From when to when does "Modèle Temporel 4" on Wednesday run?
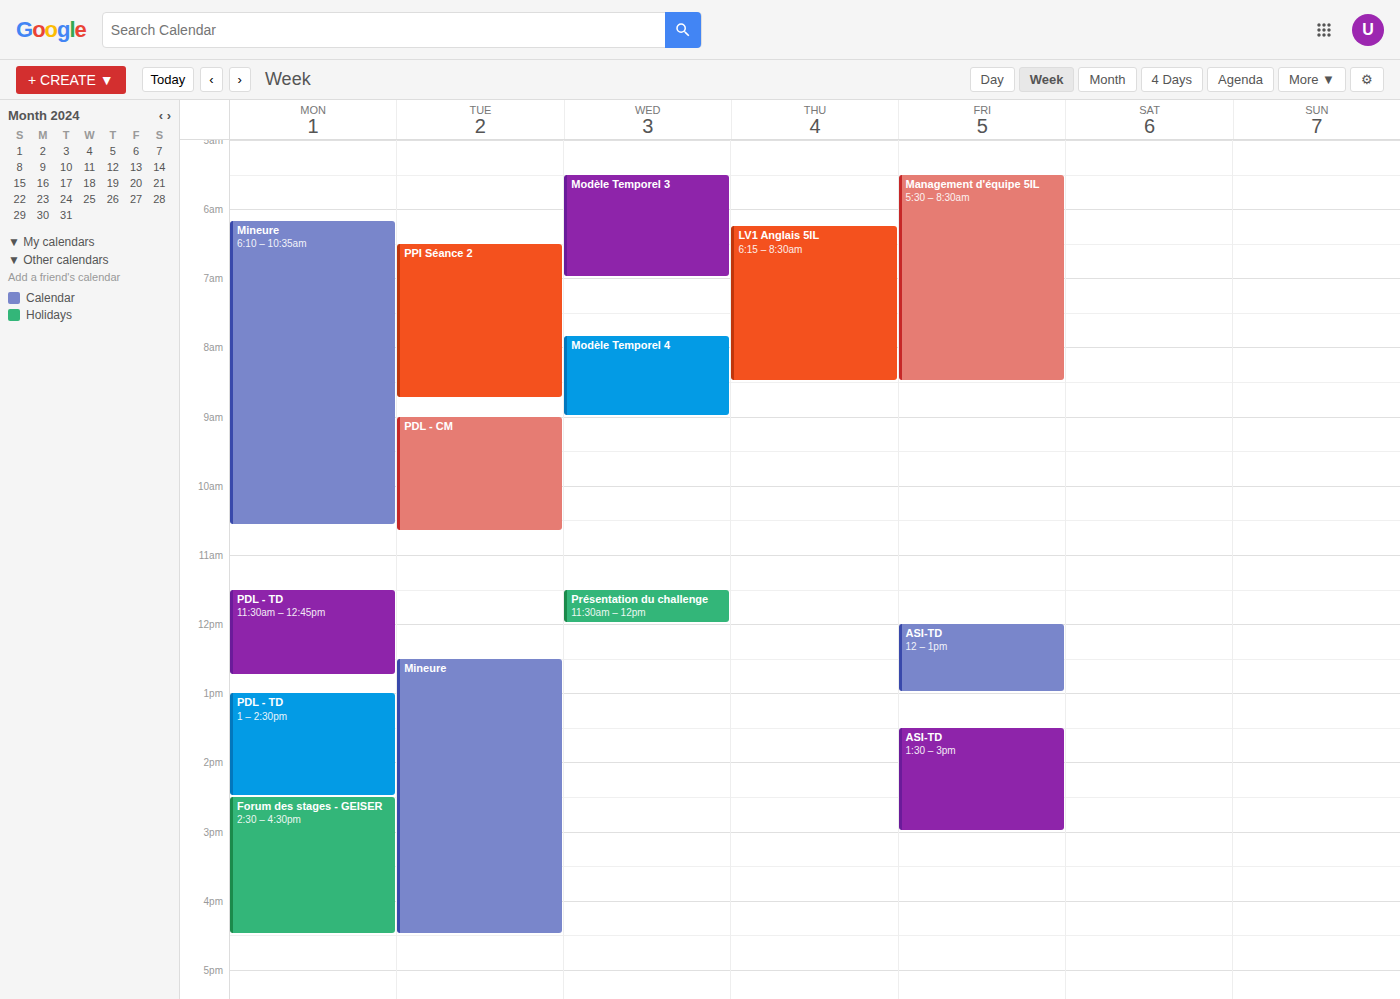
7:50 AM to 9:00 AM